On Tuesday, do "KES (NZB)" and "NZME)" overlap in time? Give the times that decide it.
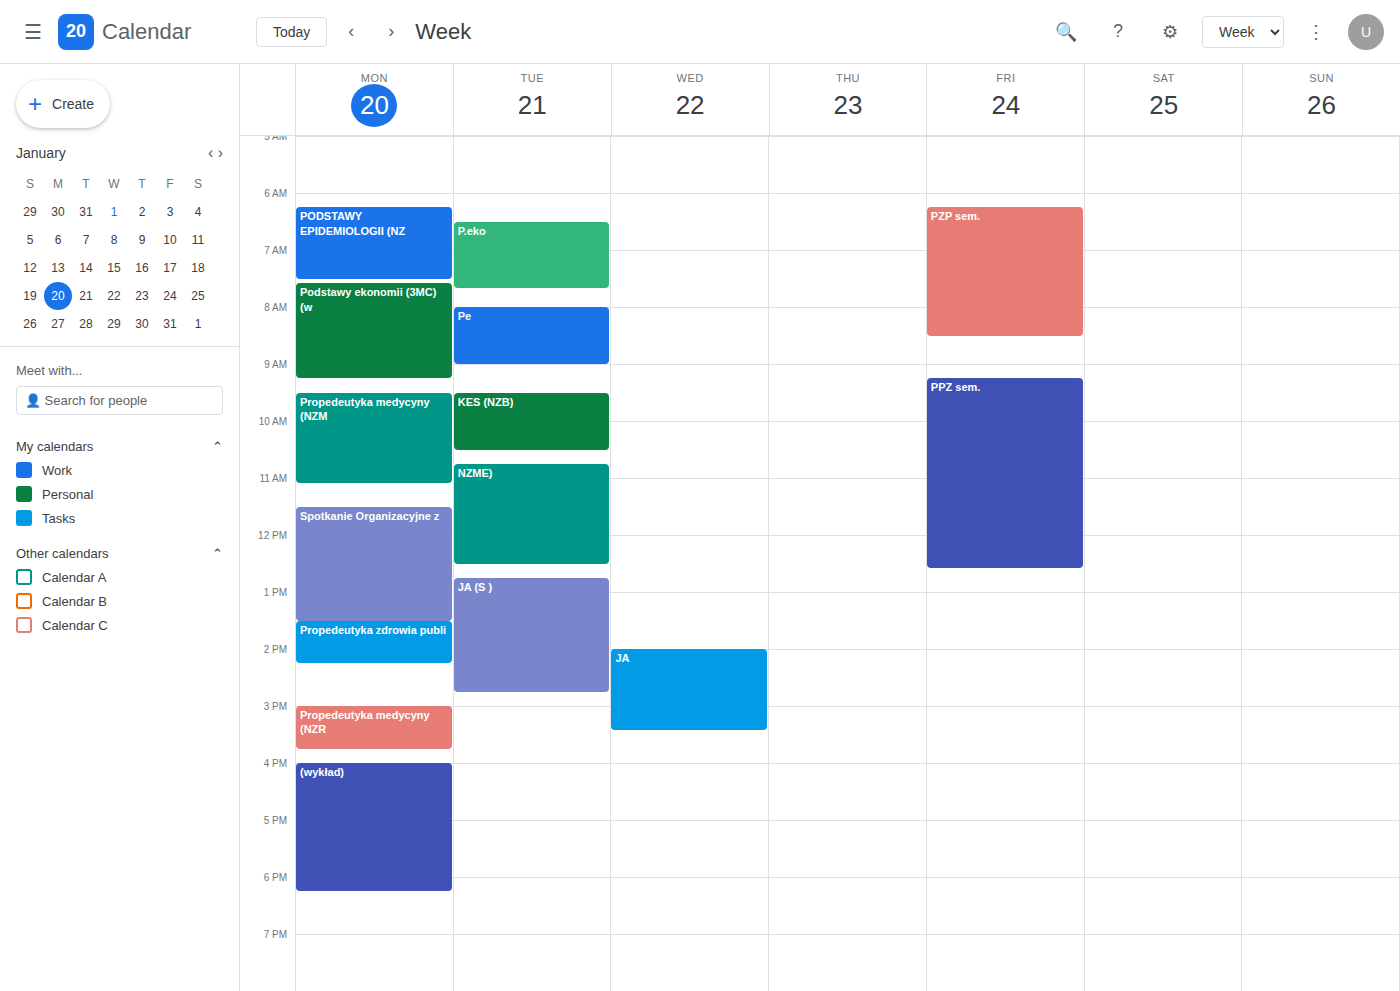
"KES (NZB)" ends at 10:30 AM and "NZME)" starts at 10:45 AM -- no overlap.